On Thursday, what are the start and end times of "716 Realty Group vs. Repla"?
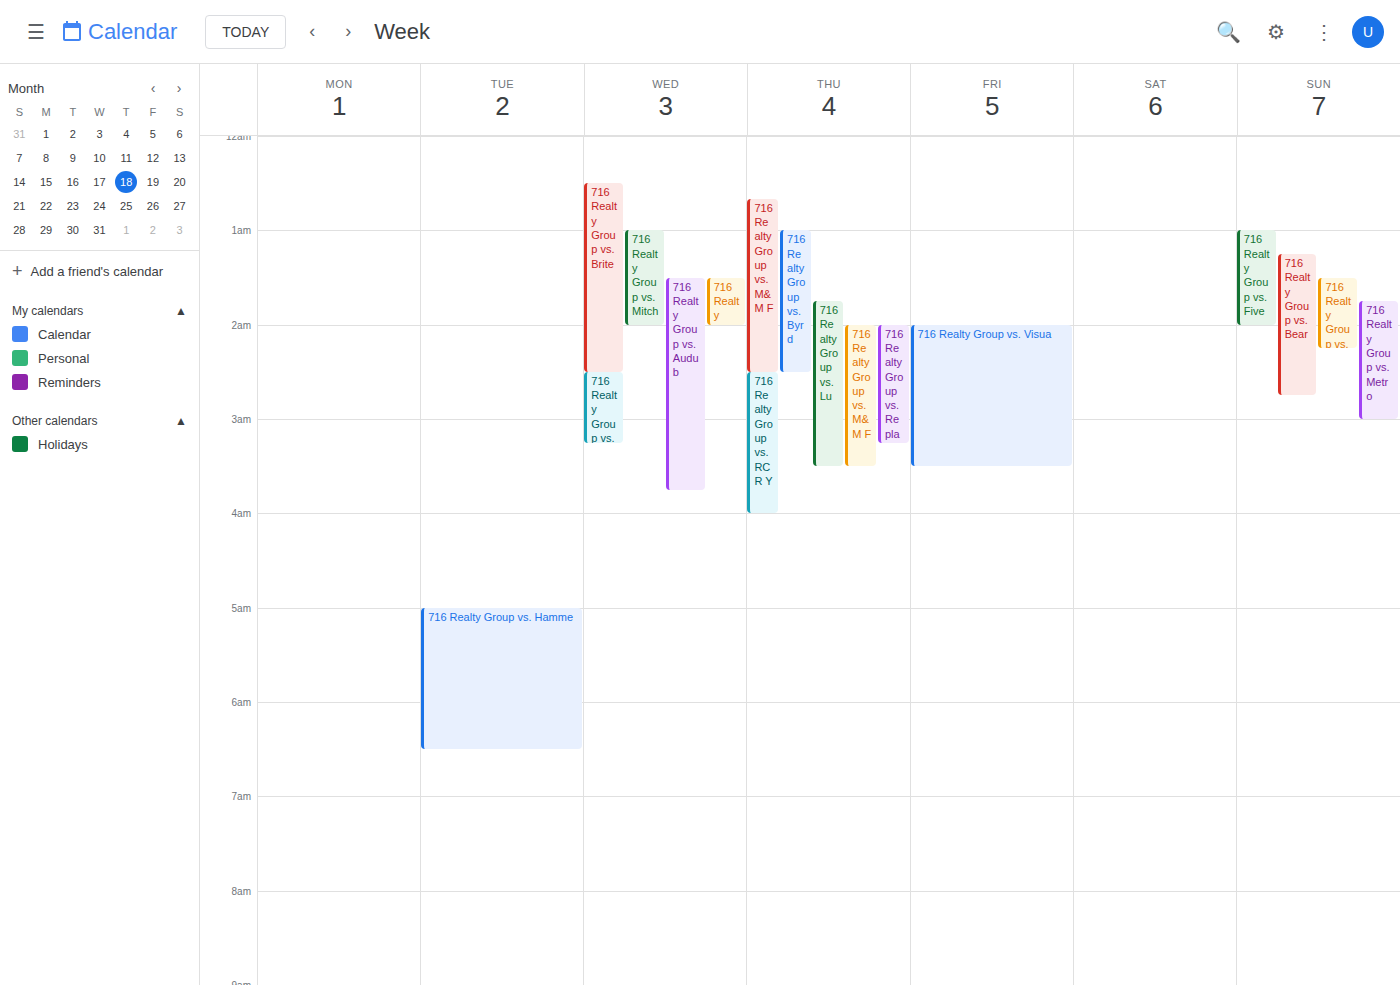
2:00 AM to 3:15 AM